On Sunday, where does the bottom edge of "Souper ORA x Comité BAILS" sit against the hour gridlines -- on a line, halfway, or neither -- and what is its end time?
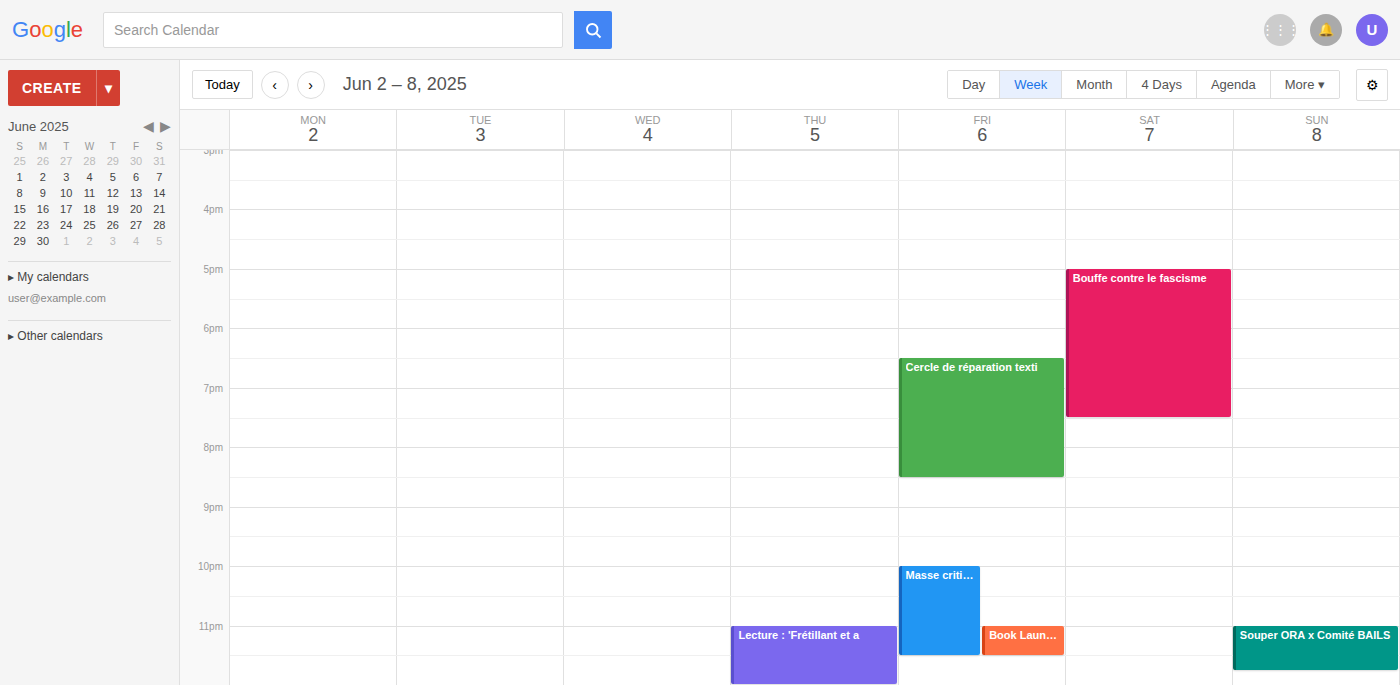
11:45 PM -- neither: three quarters of the way from the 11 PM line to the 12 AM line.